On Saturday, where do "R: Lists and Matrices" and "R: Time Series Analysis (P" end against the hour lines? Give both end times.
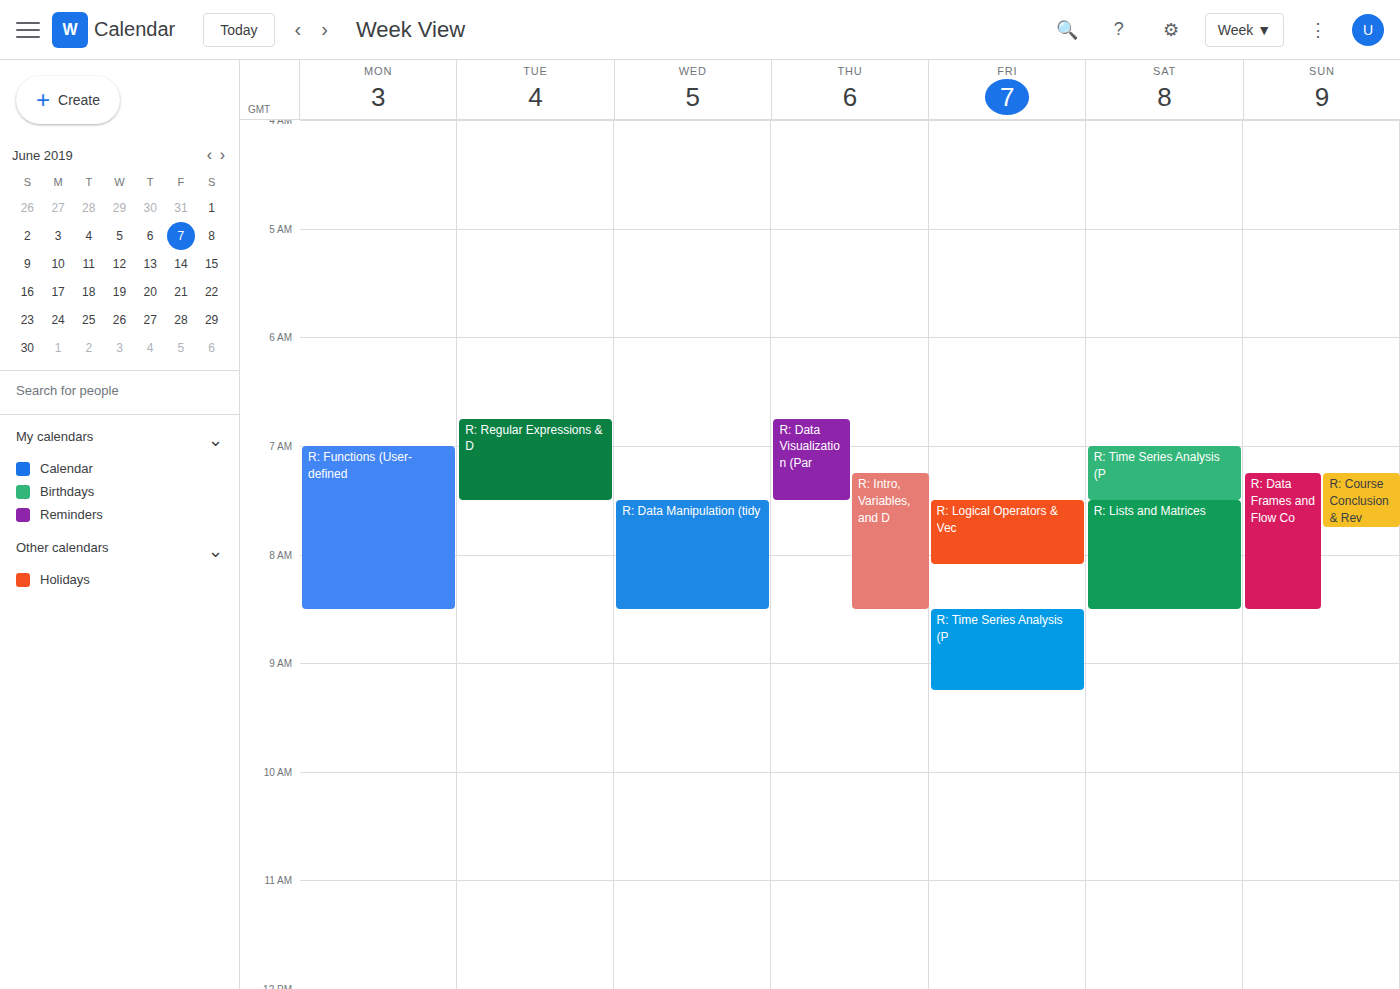
"R: Lists and Matrices": 8:30 AM, halfway between the 8 AM and 9 AM lines. "R: Time Series Analysis (P": 7:30 AM, halfway between the 7 AM and 8 AM lines.